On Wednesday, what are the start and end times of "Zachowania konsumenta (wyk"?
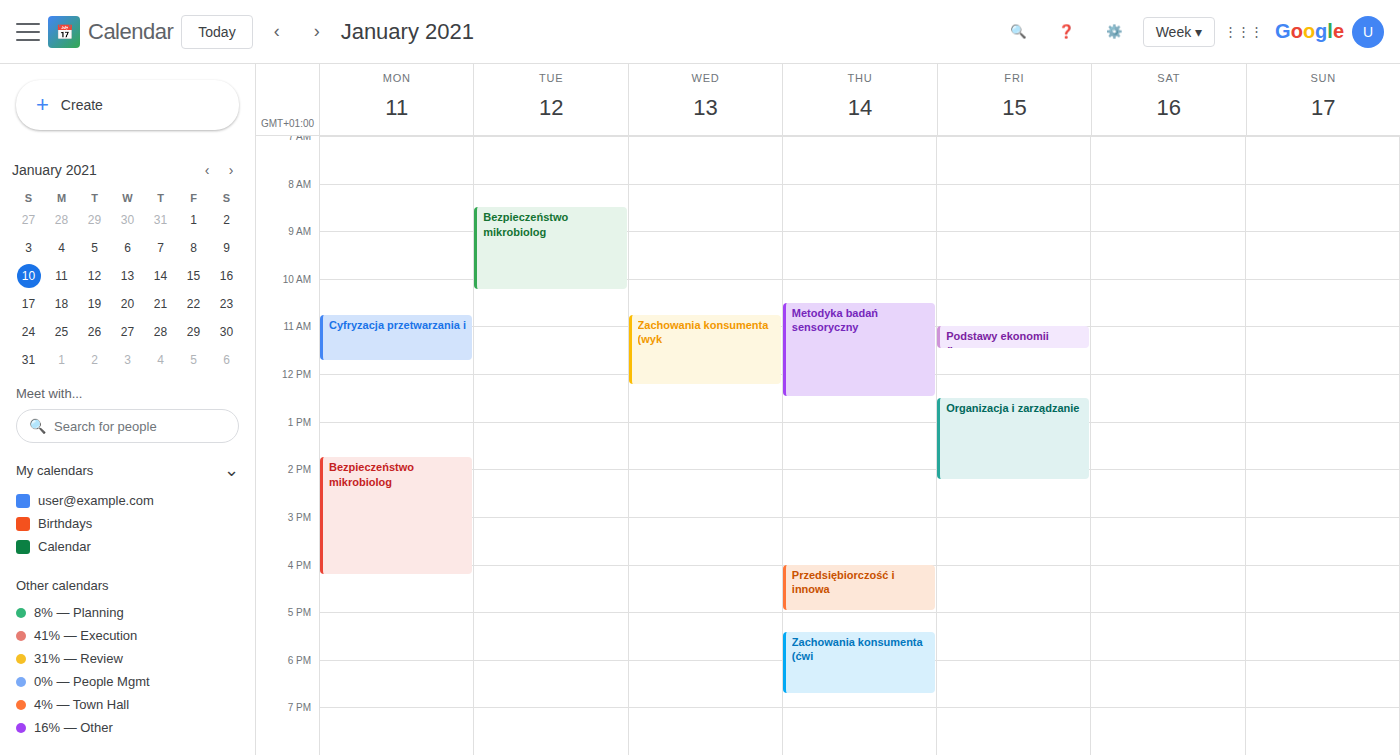
10:45 AM to 12:15 PM